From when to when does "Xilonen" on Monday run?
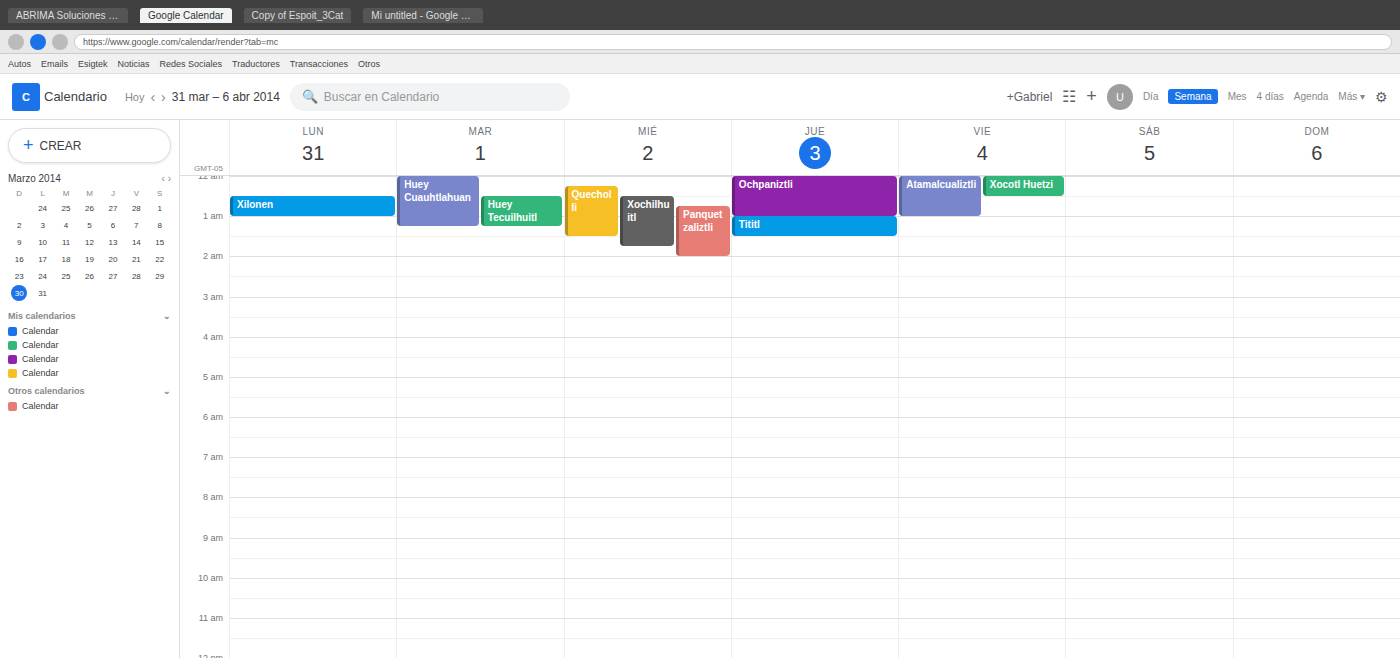
00:30 to 01:00